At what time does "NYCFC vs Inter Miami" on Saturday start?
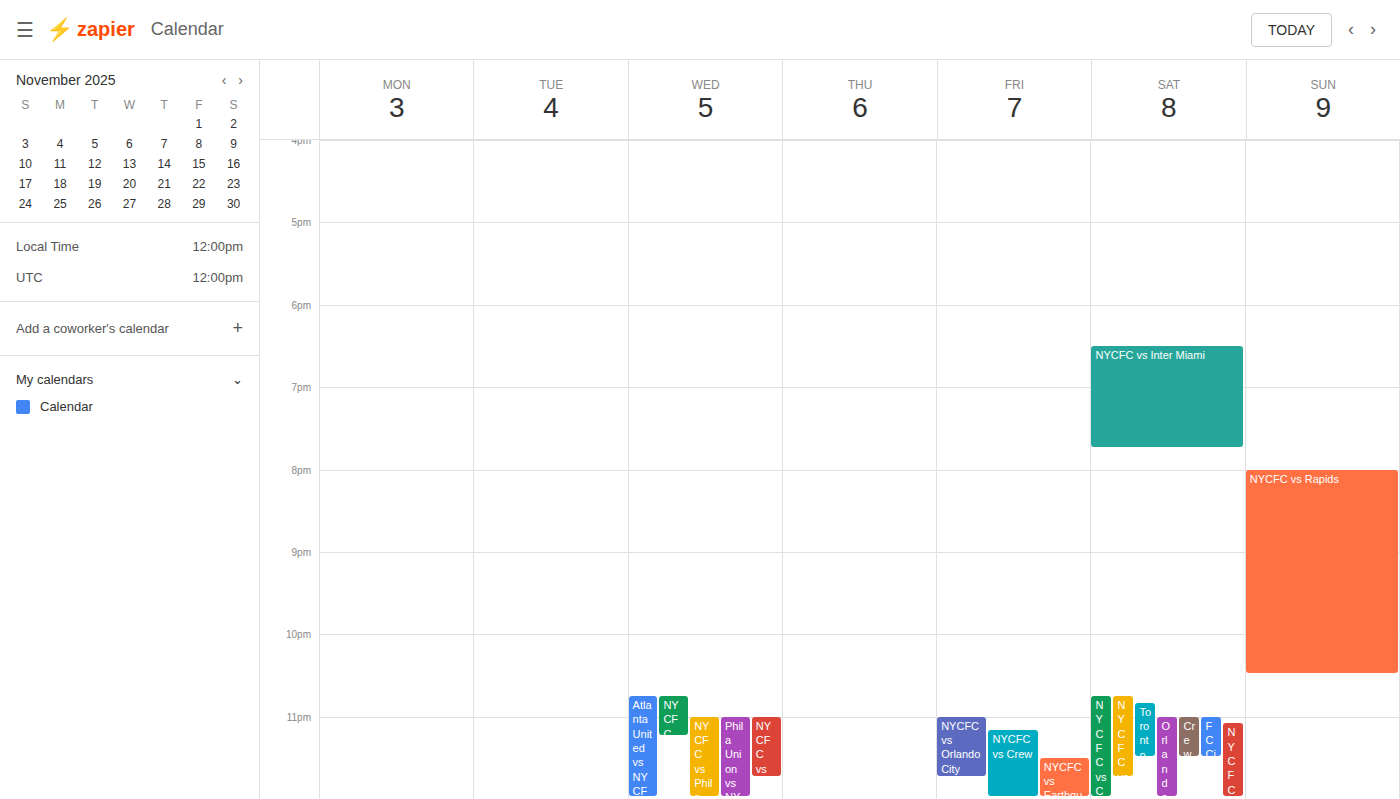
6:30 PM